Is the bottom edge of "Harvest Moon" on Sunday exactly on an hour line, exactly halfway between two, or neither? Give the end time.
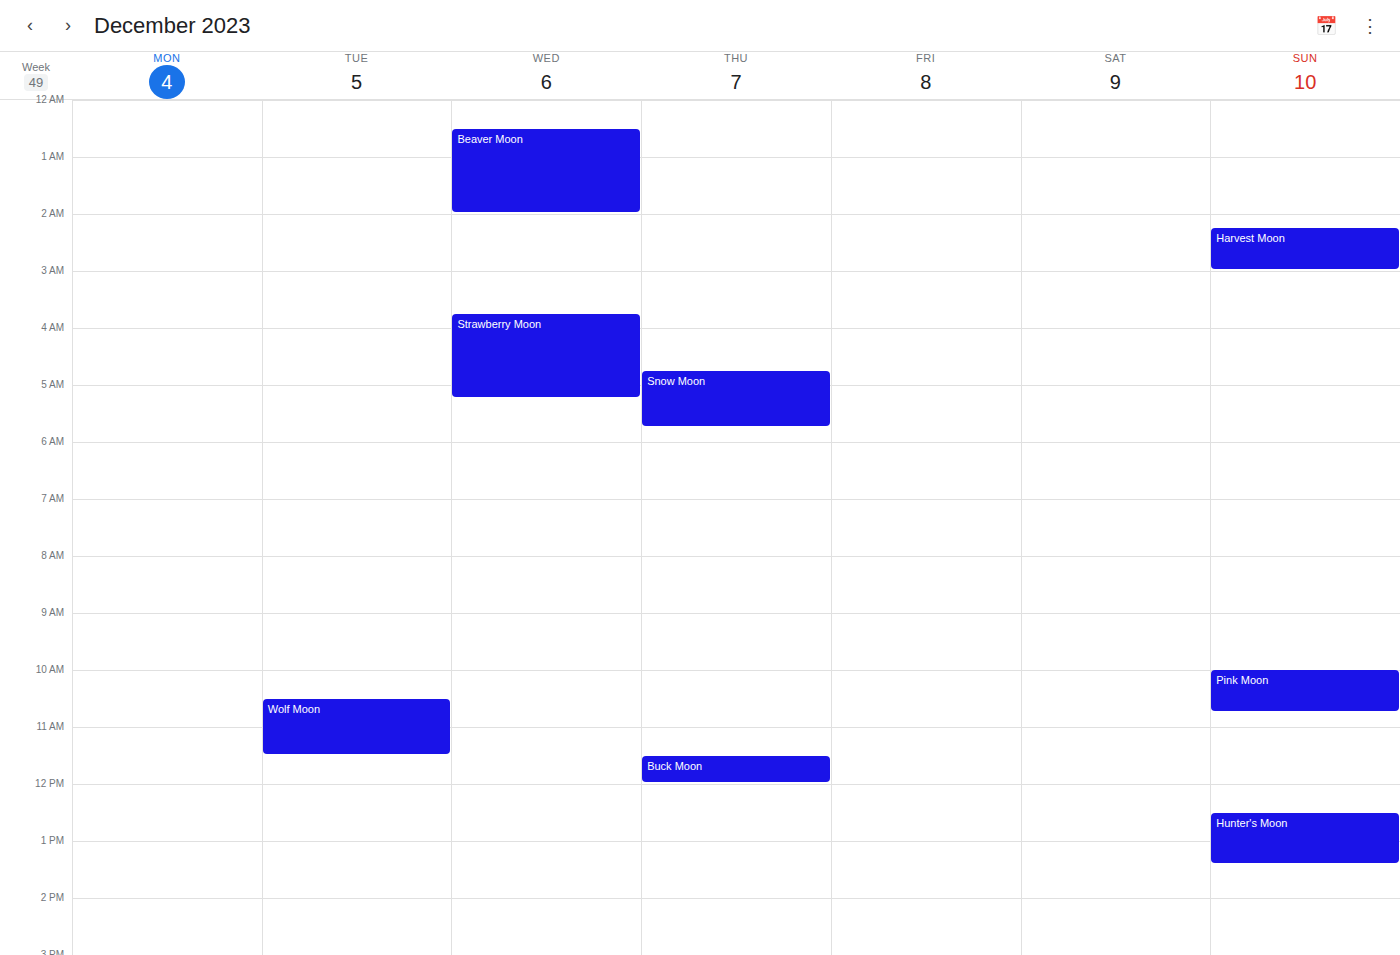
3:00 AM -- exactly on the 3 AM line.